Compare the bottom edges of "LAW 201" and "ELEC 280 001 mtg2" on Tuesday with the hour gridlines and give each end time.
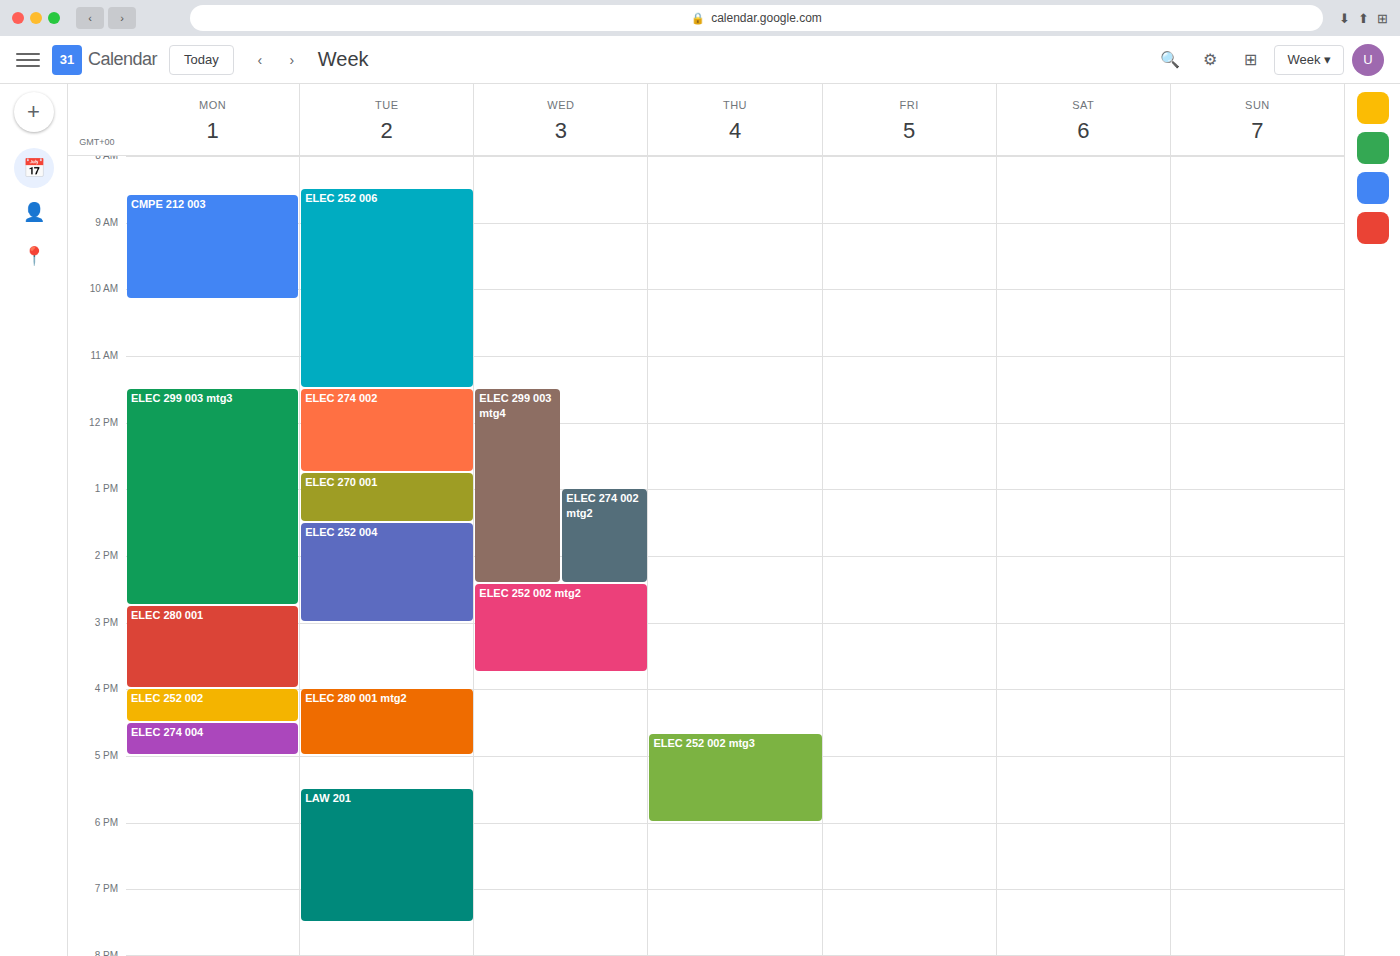
"LAW 201": 7:30 PM, halfway between the 7 PM and 8 PM lines. "ELEC 280 001 mtg2": 5:00 PM, exactly on the 5 PM line.